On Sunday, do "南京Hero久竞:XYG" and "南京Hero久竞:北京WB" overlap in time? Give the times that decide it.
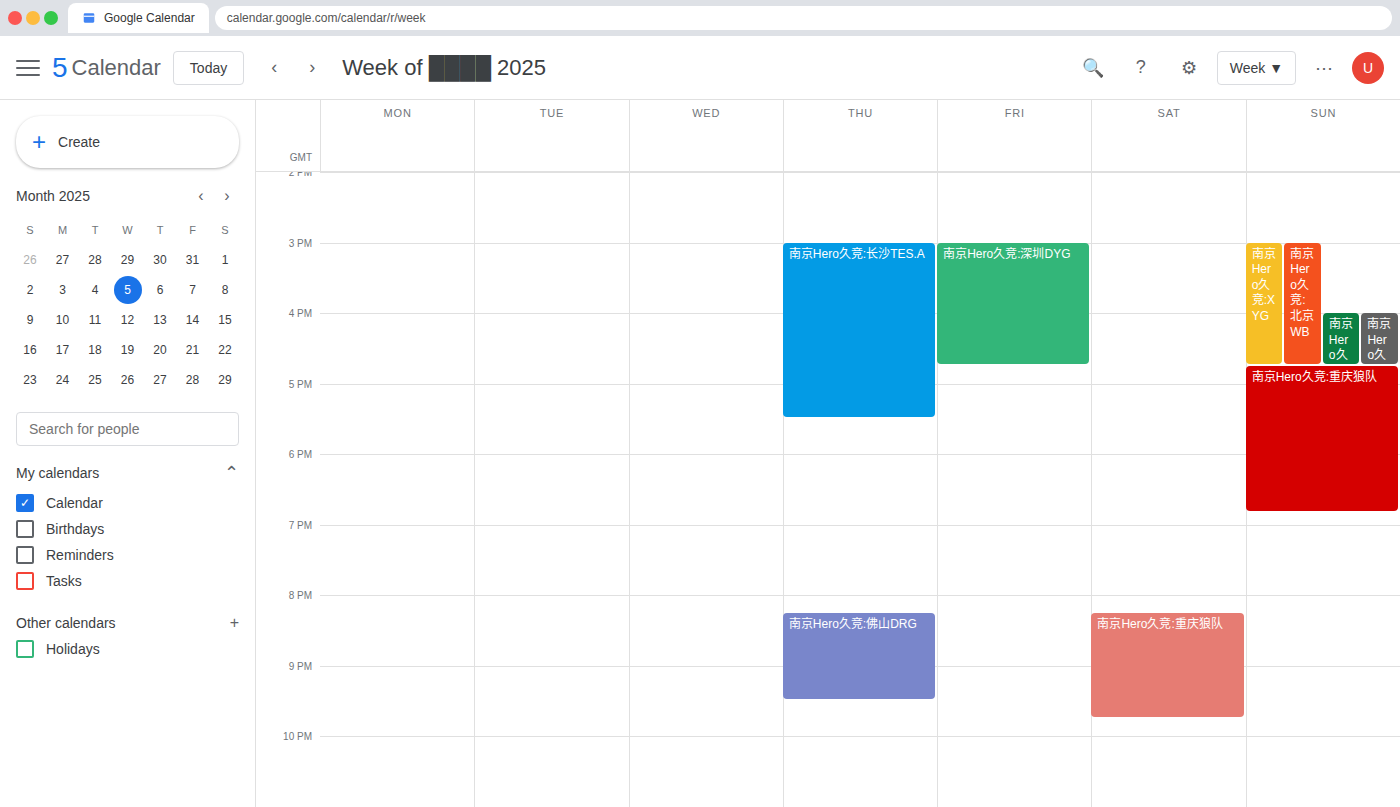
"南京Hero久竞:XYG" runs 3:00 PM to 4:45 PM, inside "南京Hero久竞:北京WB" -- they overlap.